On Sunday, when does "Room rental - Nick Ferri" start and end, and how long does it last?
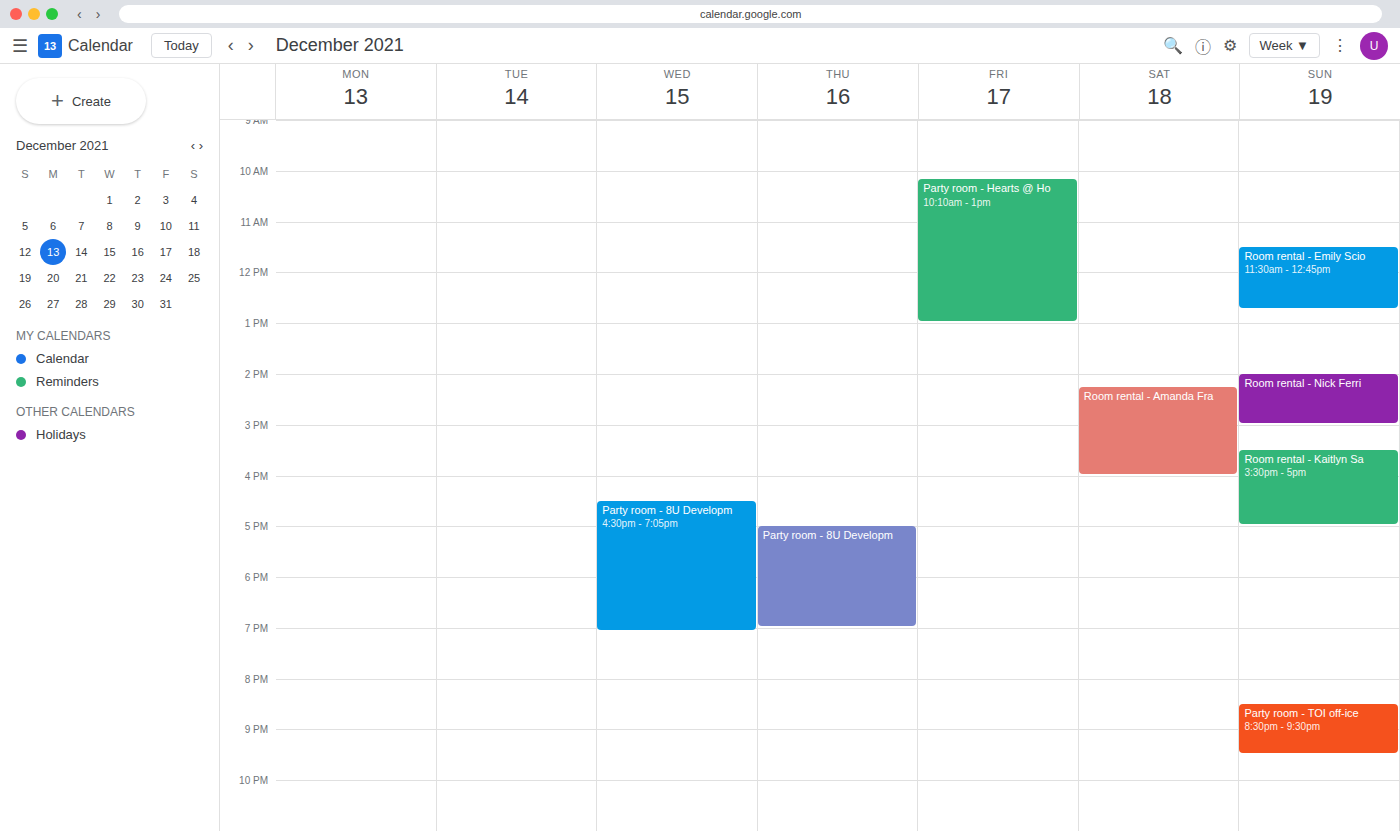
2:00 PM to 3:00 PM, 1 hour